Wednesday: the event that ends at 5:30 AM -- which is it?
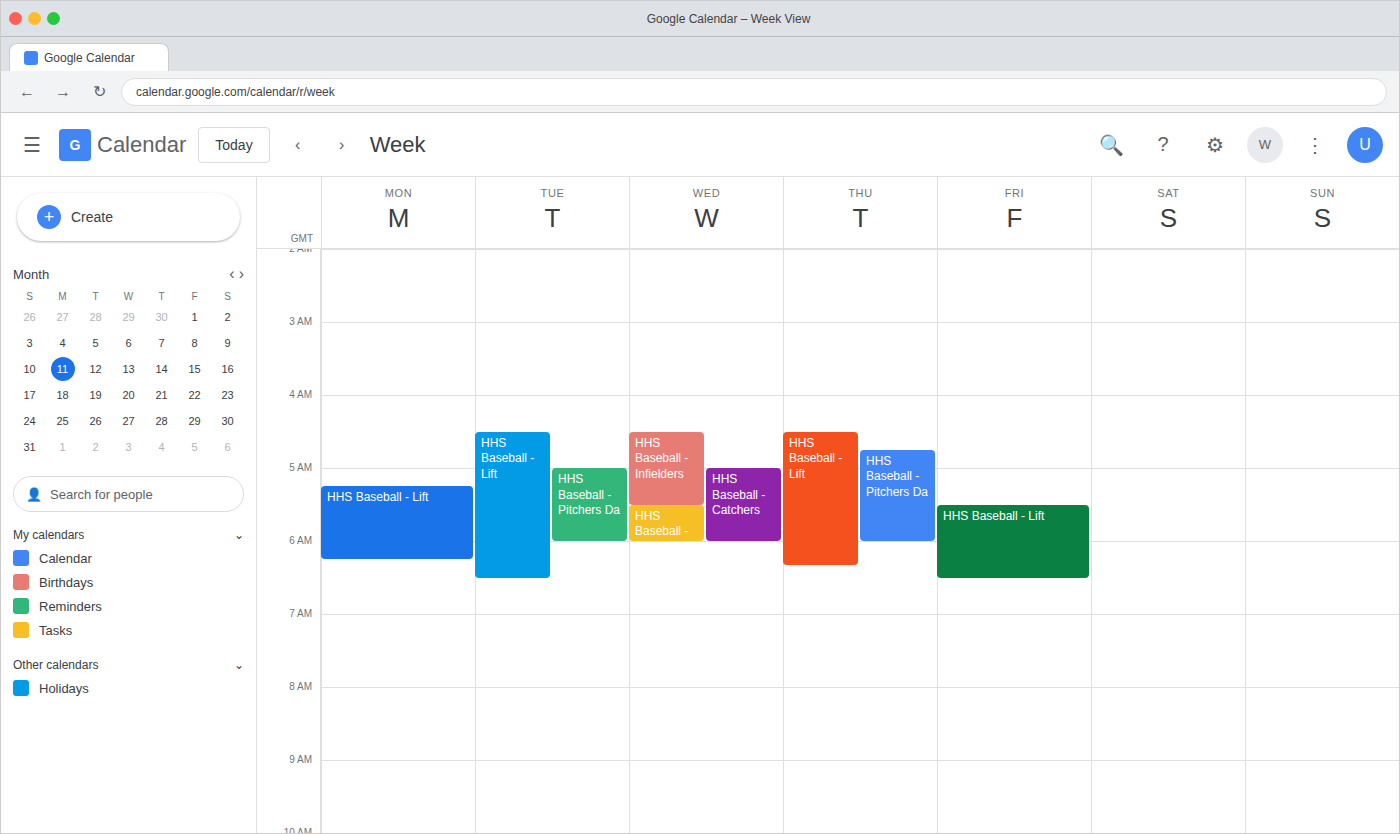
"HHS Baseball - Infielders"